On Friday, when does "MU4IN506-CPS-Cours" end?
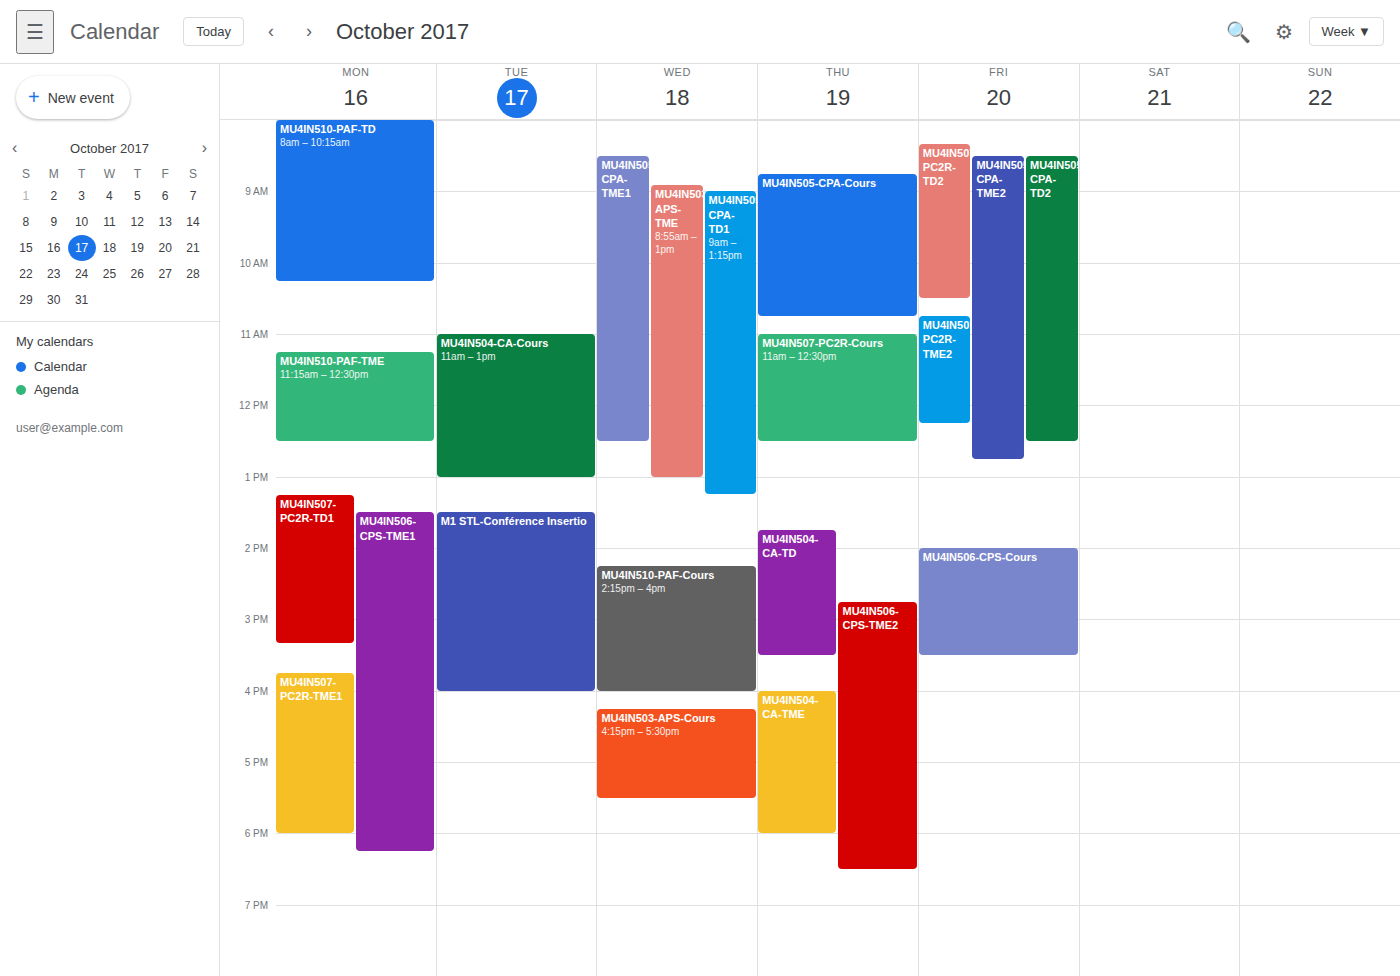
3:30 PM